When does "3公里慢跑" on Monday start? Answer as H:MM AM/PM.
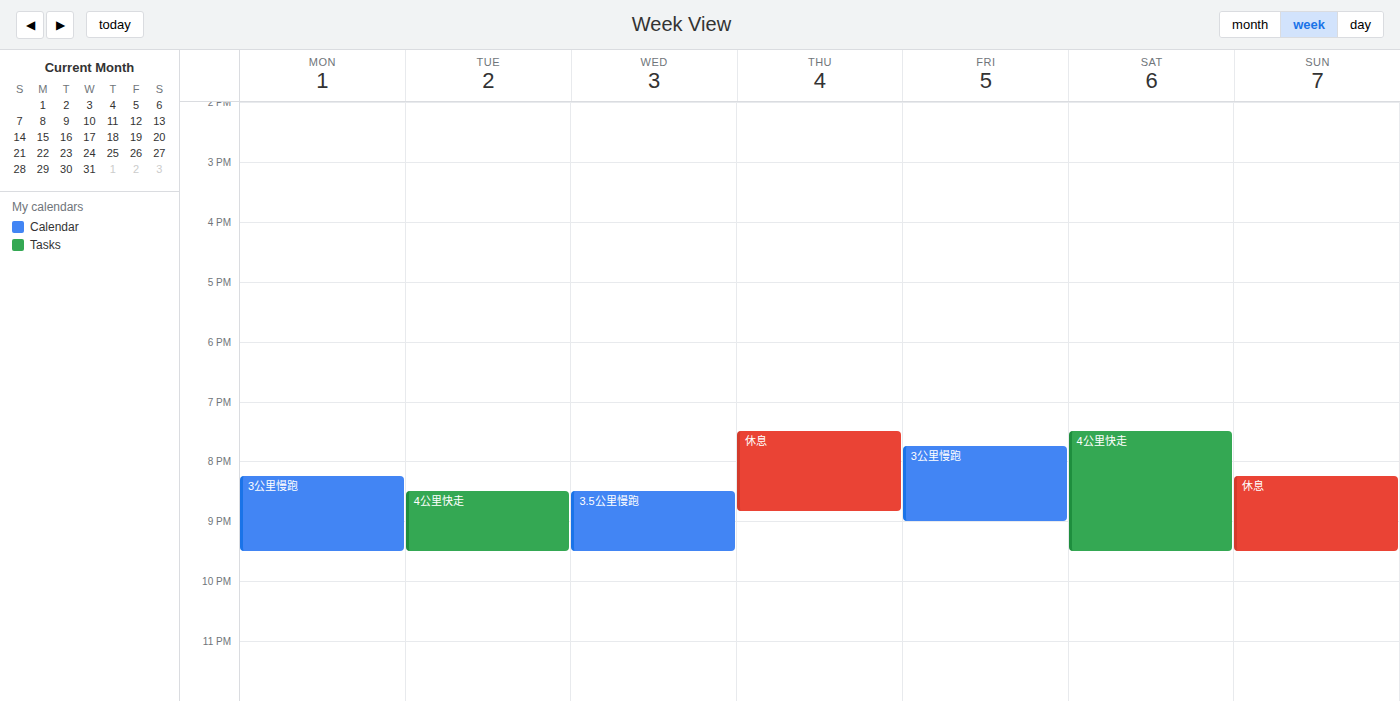
8:15 PM